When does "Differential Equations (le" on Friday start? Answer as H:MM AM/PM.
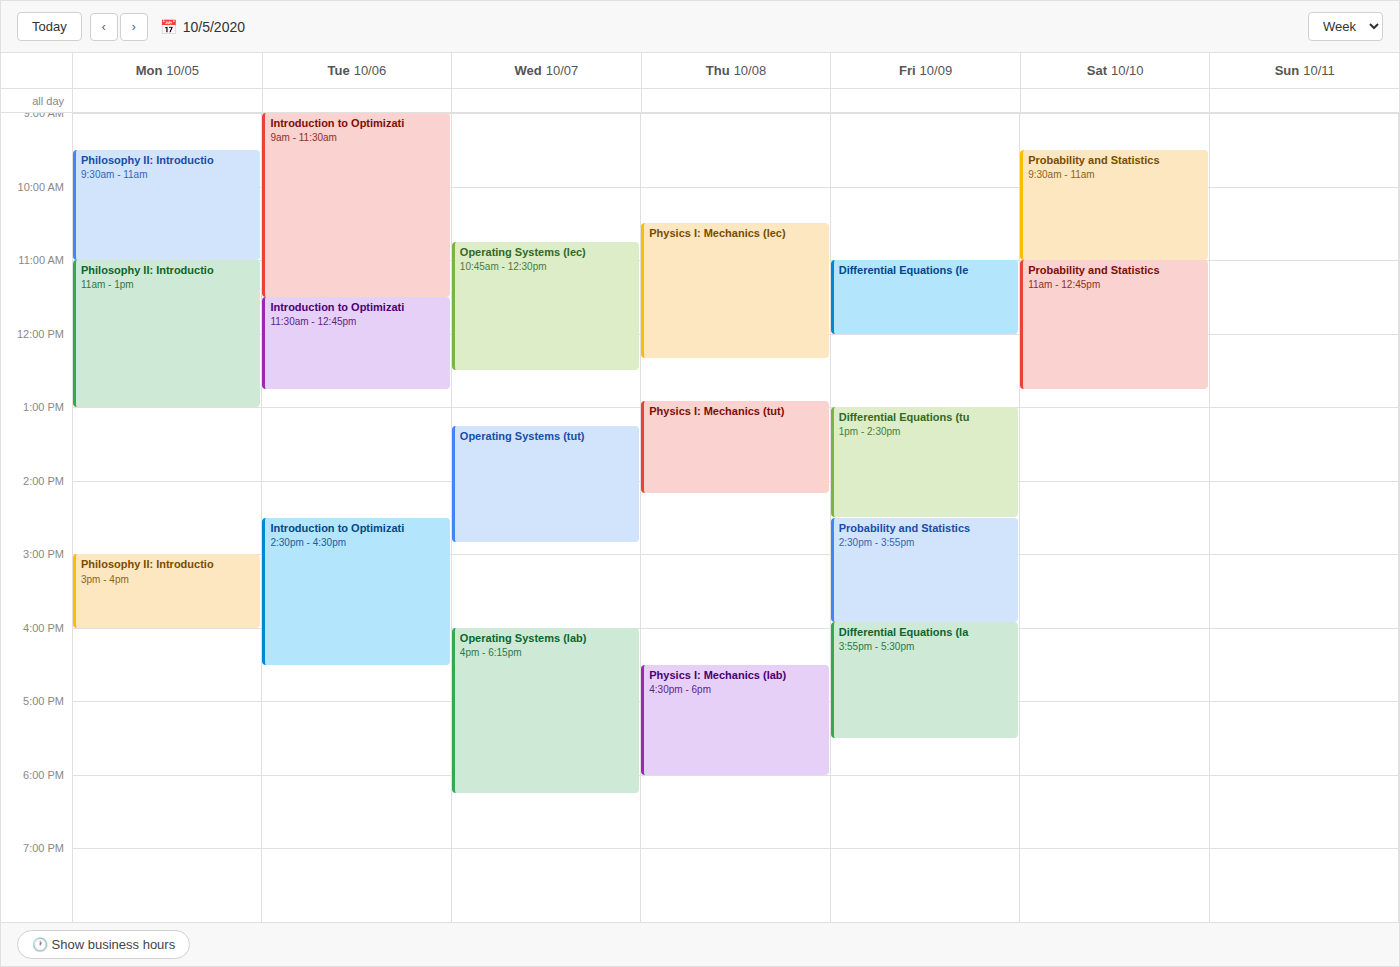
11:00 AM